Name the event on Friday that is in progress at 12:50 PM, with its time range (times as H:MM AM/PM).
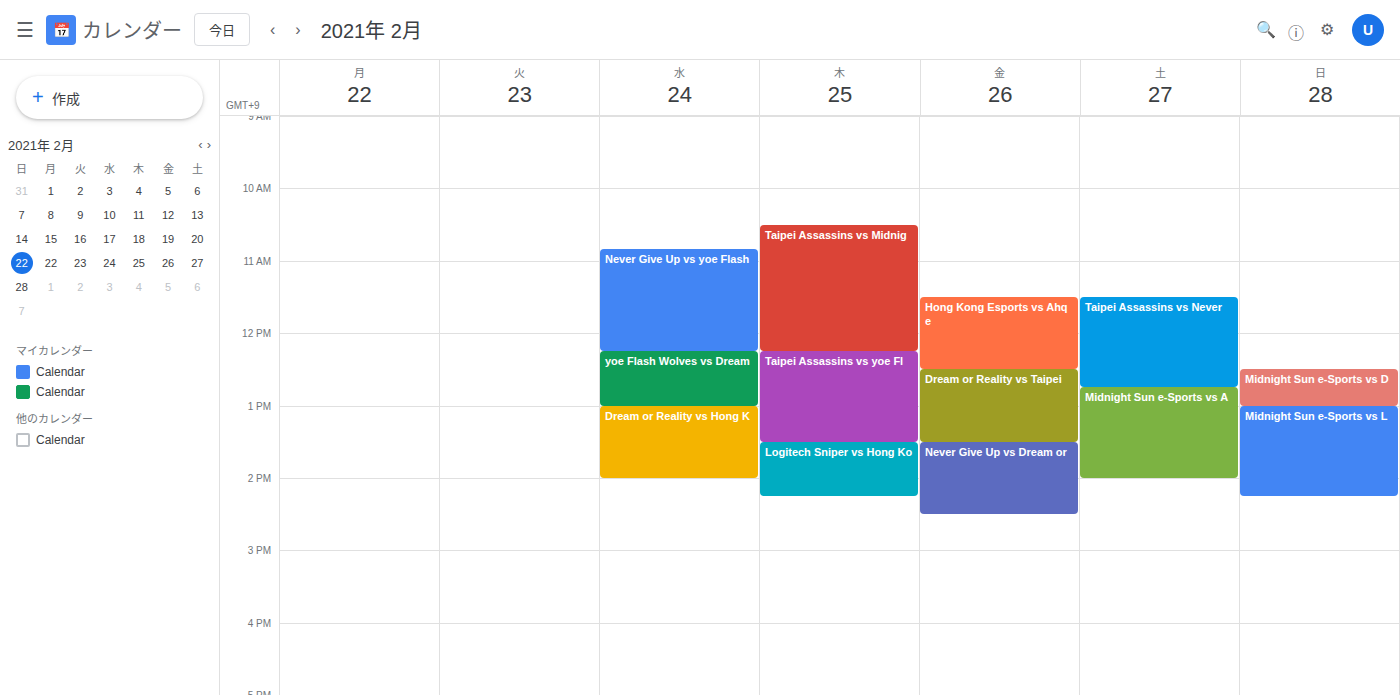
"Dream or Reality vs Taipei", 12:30 PM to 1:30 PM